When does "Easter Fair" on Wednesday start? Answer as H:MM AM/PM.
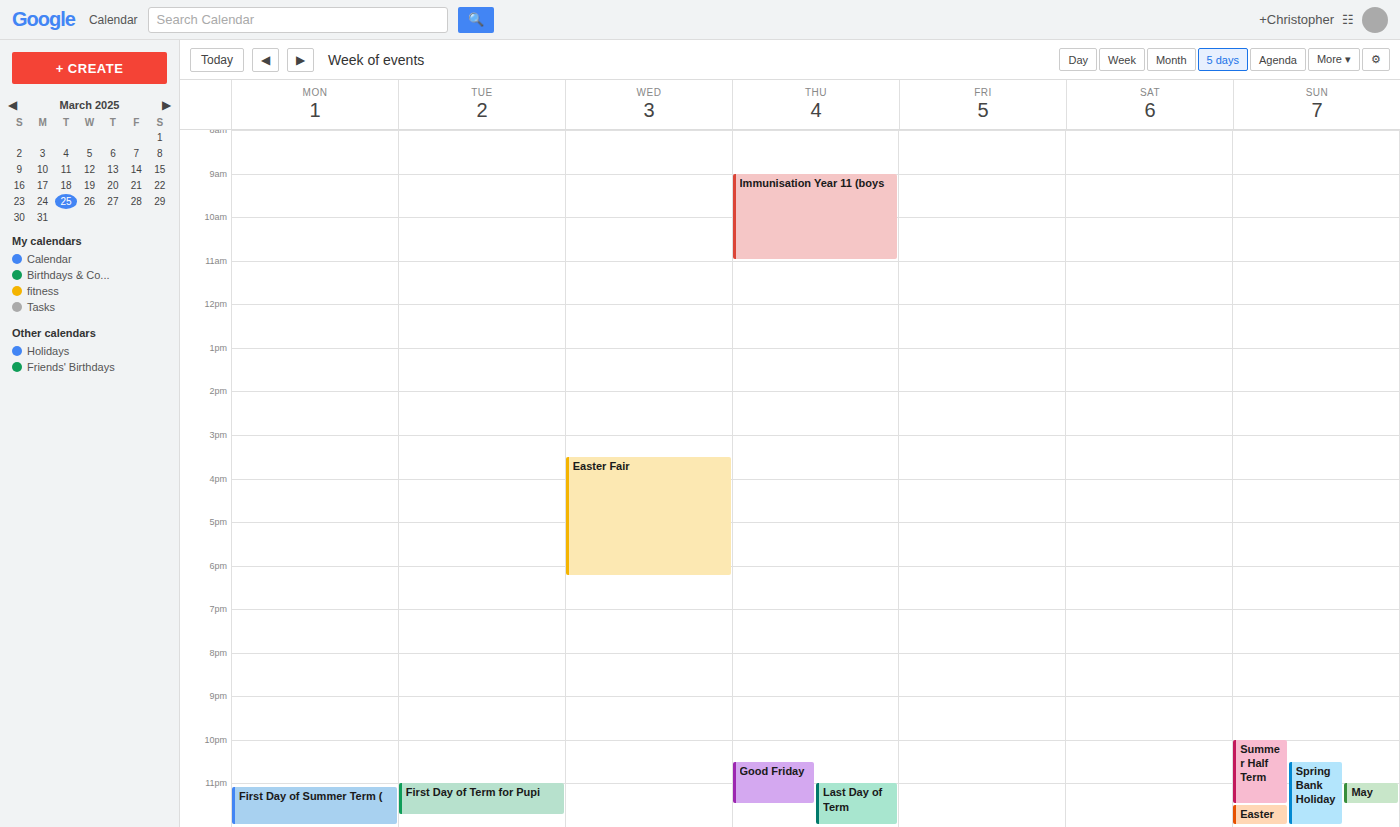
3:30 PM